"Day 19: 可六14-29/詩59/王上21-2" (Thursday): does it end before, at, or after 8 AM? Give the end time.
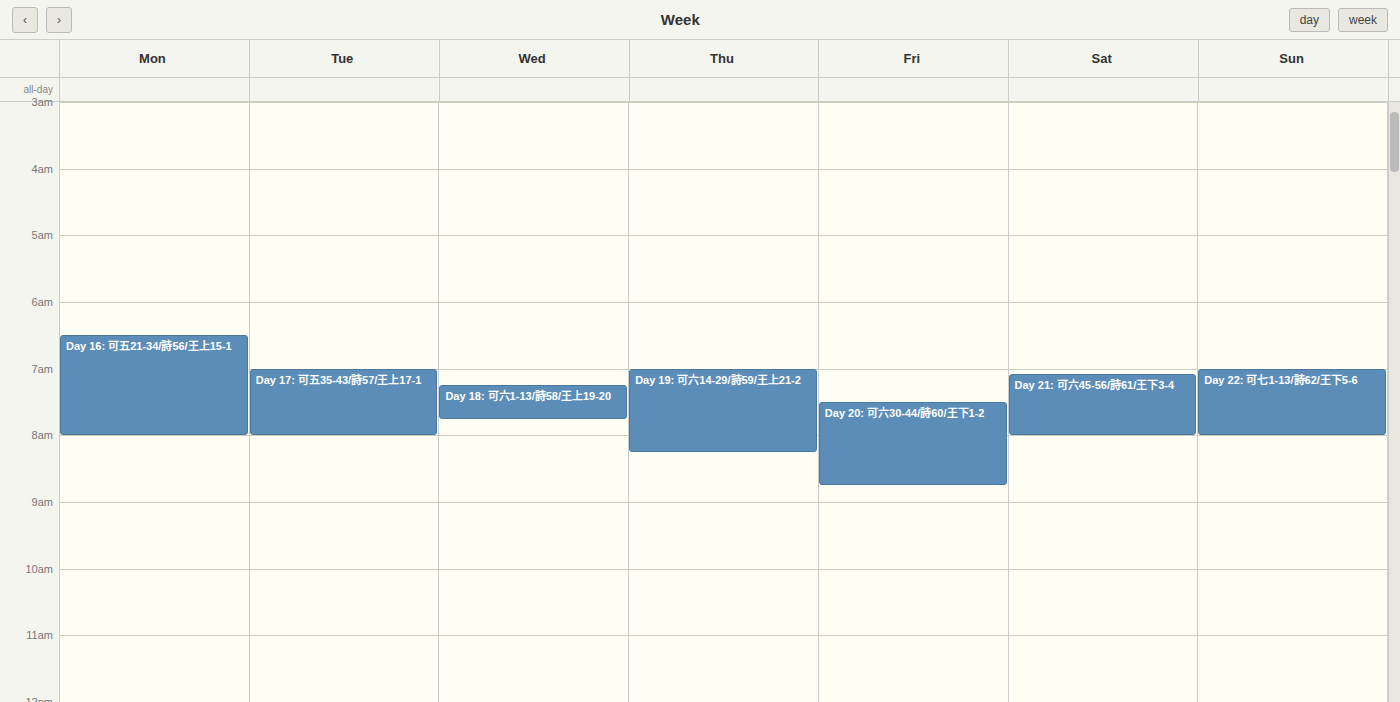
8:15 AM -- after 8 AM, 15 minutes below the 8 AM line.